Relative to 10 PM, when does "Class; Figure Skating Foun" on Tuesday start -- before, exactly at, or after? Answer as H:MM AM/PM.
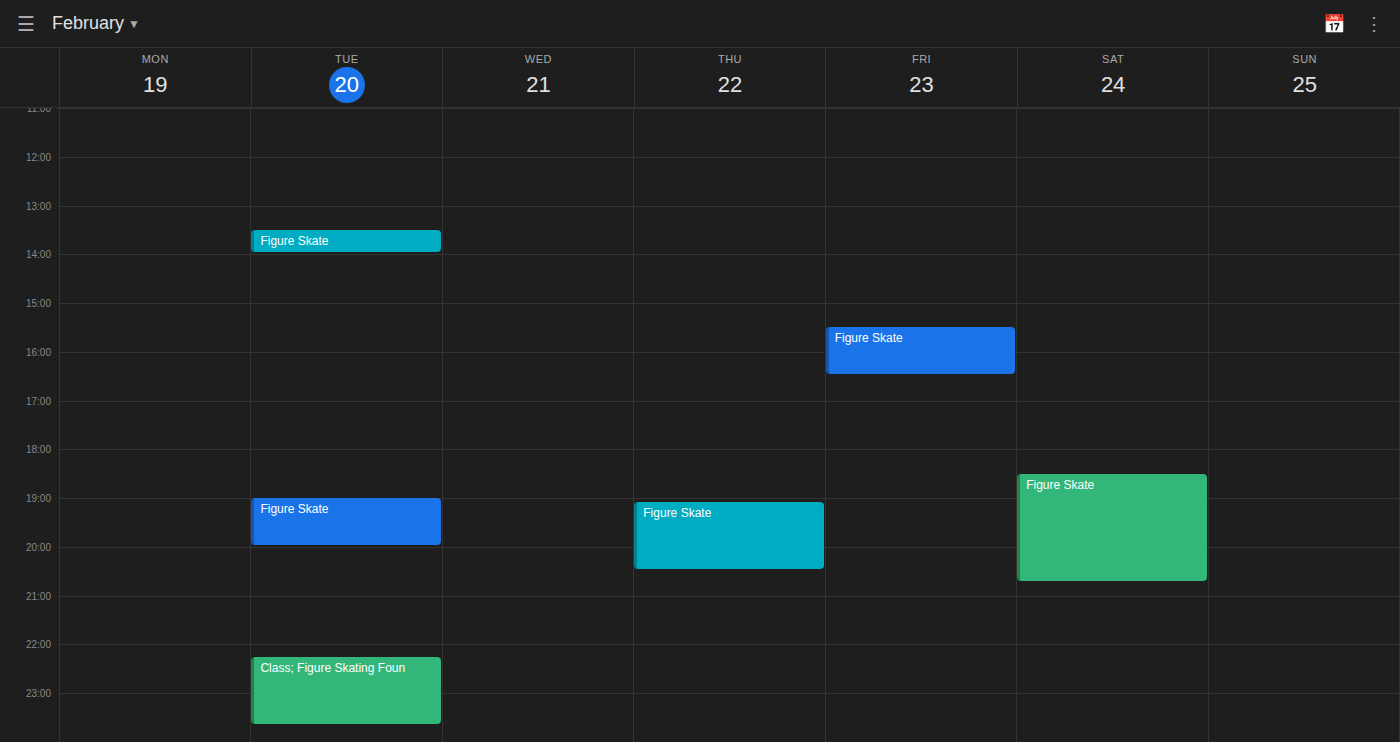
10:15 PM -- after 10 PM, 15 minutes below the 10 PM line.